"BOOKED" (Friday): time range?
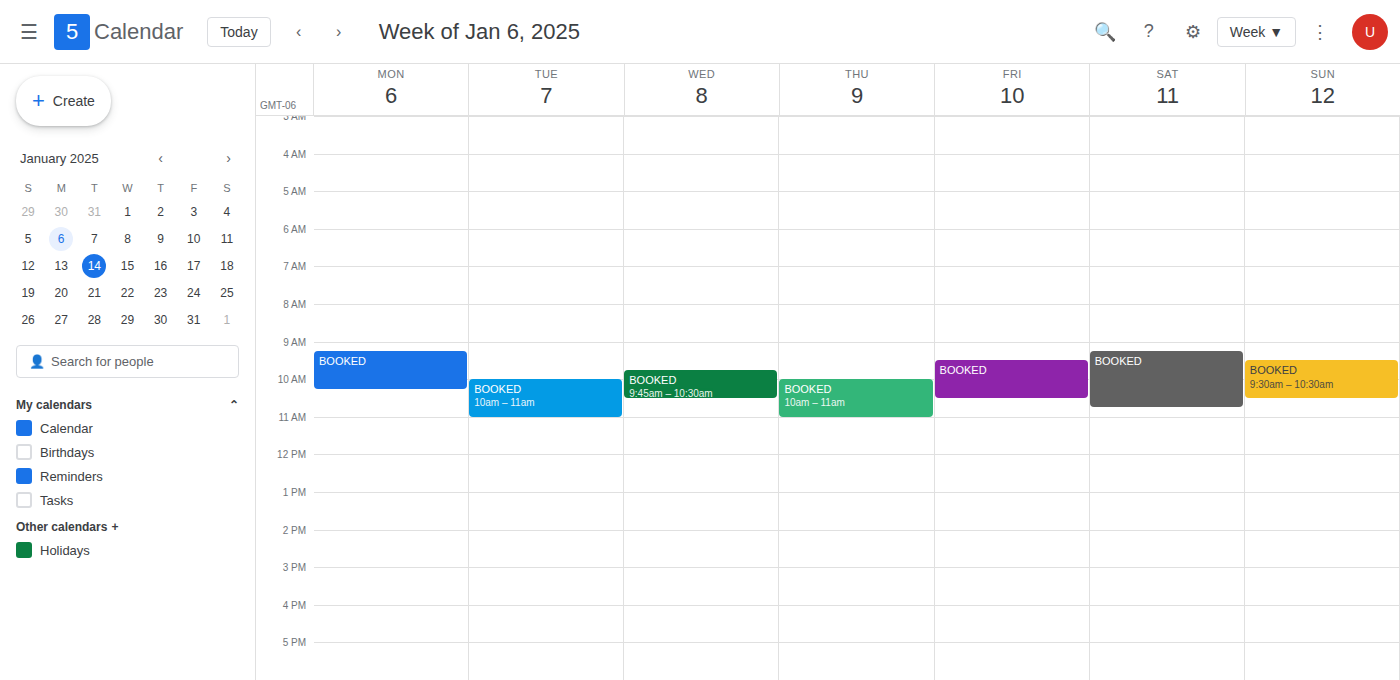
9:30 AM to 10:30 AM